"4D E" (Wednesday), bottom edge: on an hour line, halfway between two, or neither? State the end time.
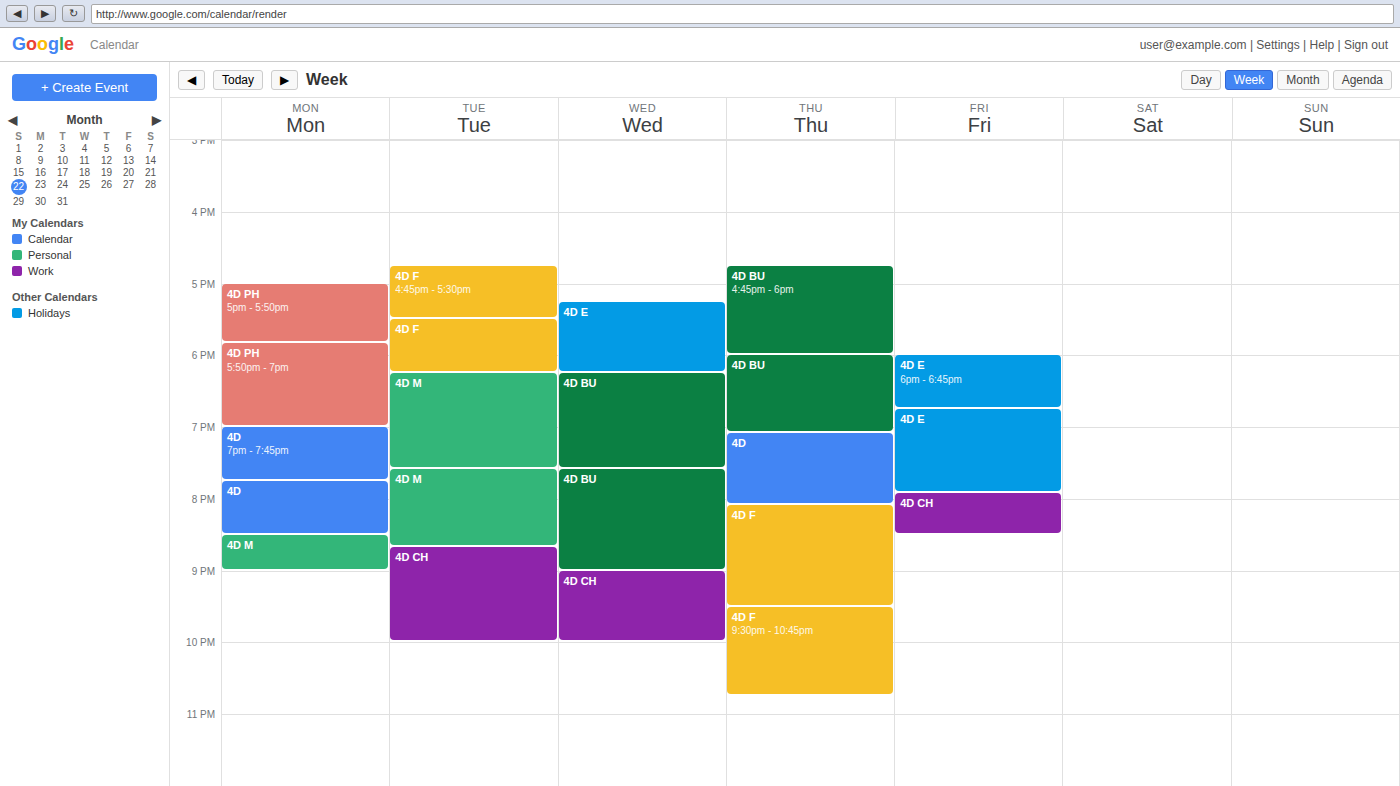
6:15 PM -- neither: a quarter of the way from the 6 PM line to the 7 PM line.